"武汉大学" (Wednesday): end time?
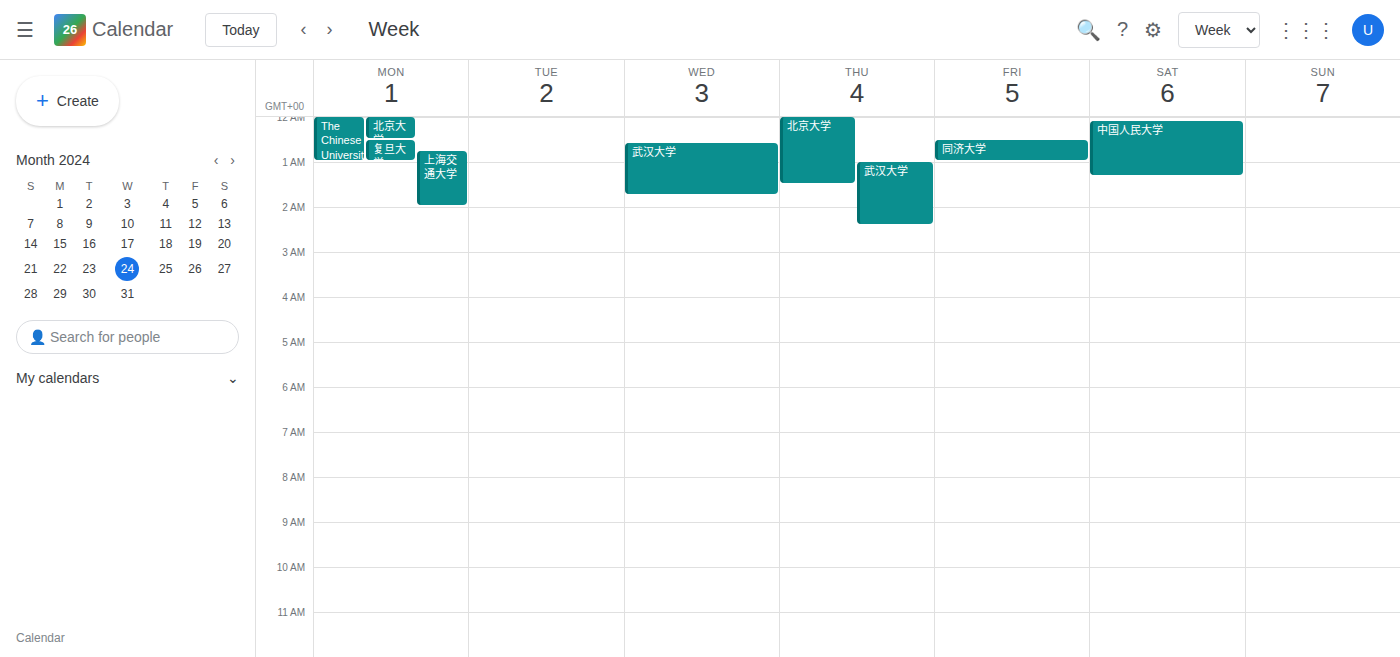
01:45